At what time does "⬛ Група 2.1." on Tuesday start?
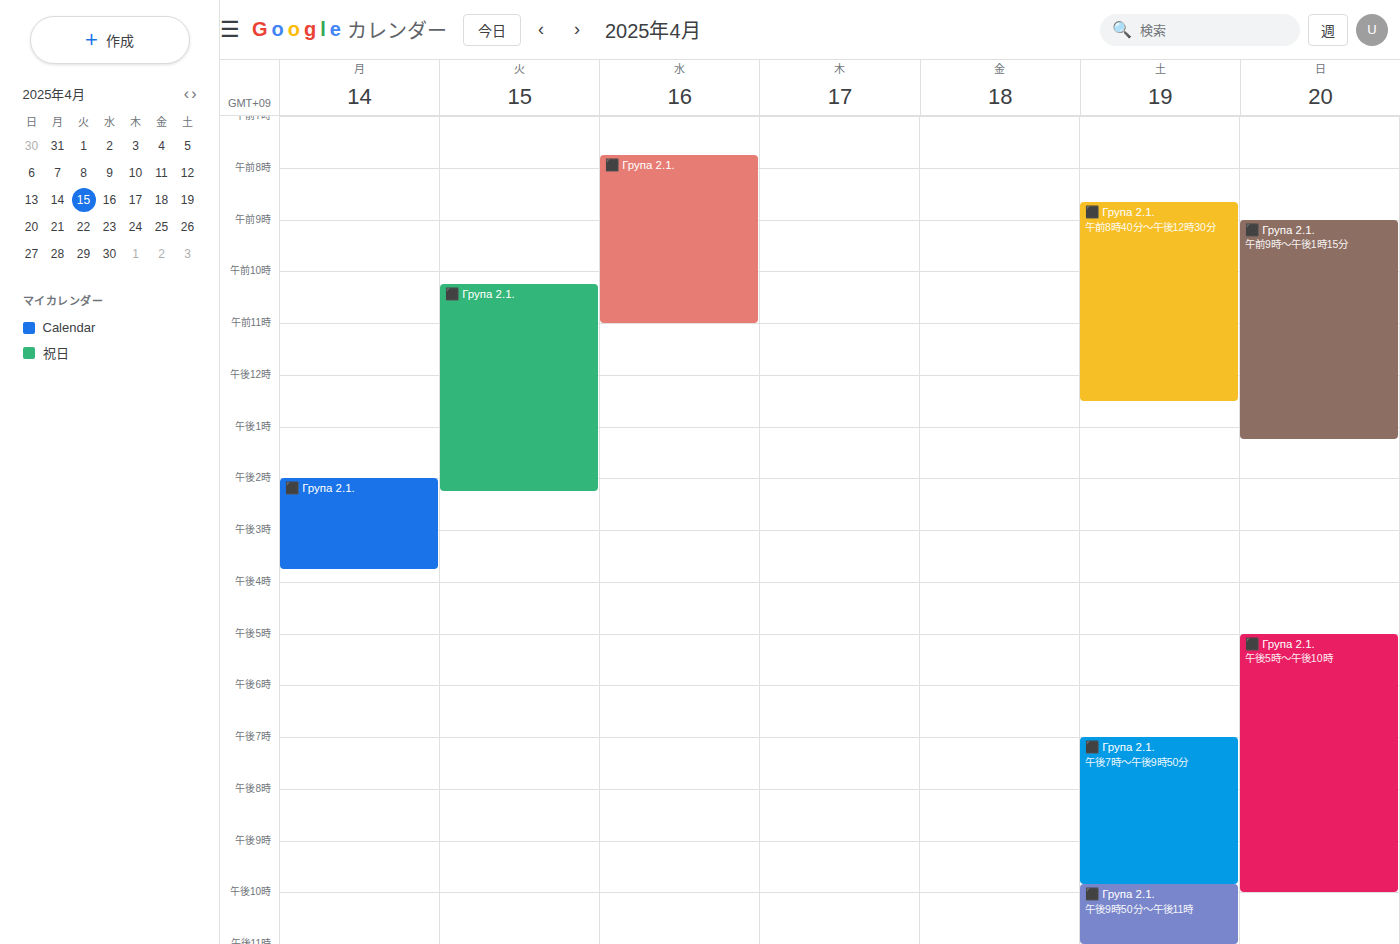
10:15 AM